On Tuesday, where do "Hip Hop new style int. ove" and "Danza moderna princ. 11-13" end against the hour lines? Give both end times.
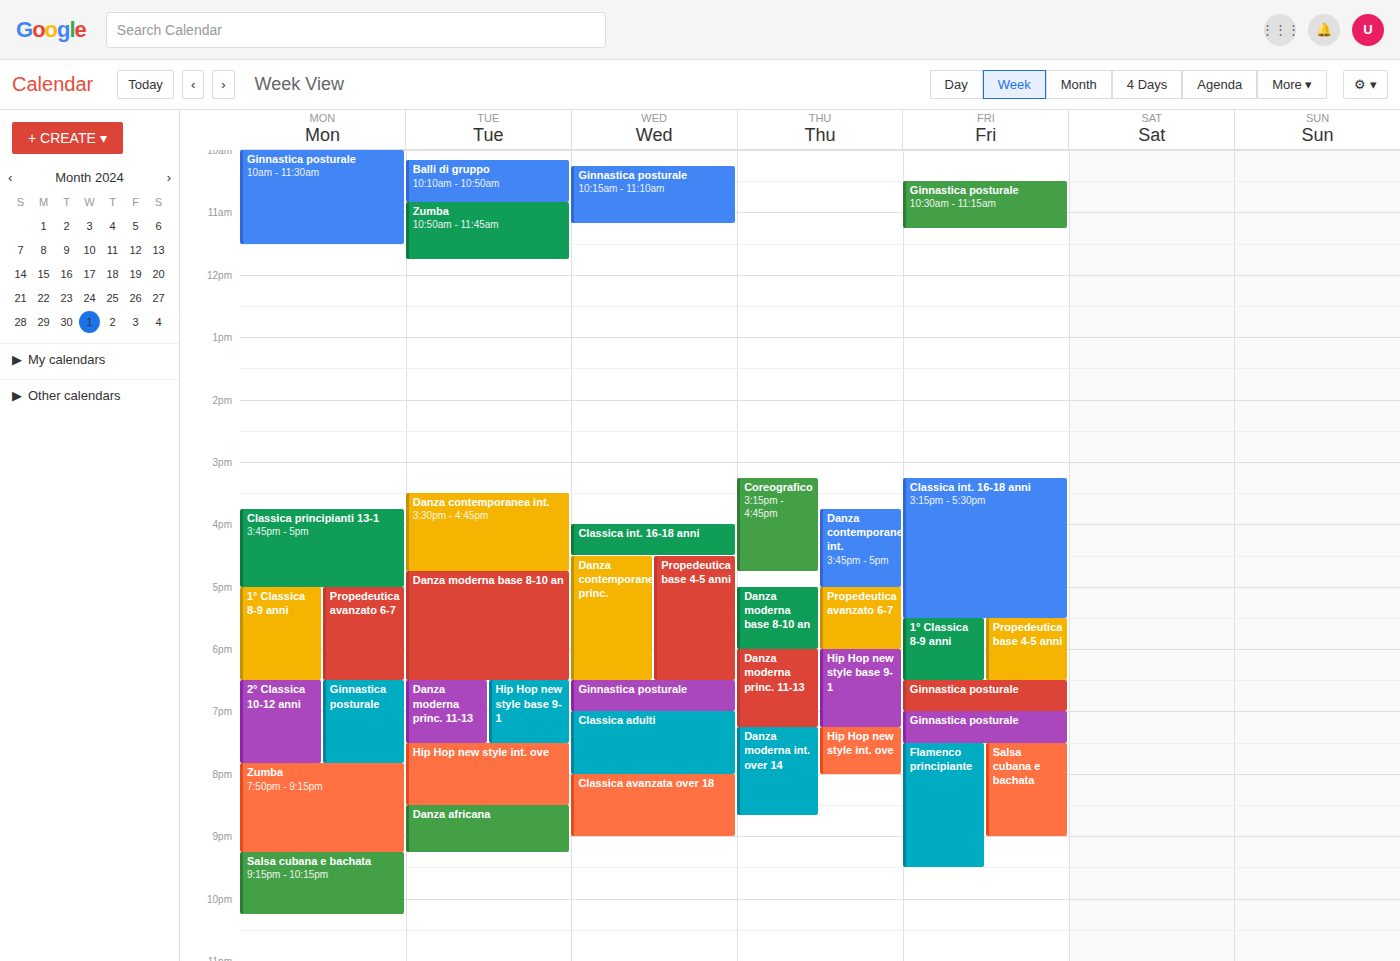
"Hip Hop new style int. ove": 8:30 PM, halfway between the 8 PM and 9 PM lines. "Danza moderna princ. 11-13": 7:30 PM, halfway between the 7 PM and 8 PM lines.